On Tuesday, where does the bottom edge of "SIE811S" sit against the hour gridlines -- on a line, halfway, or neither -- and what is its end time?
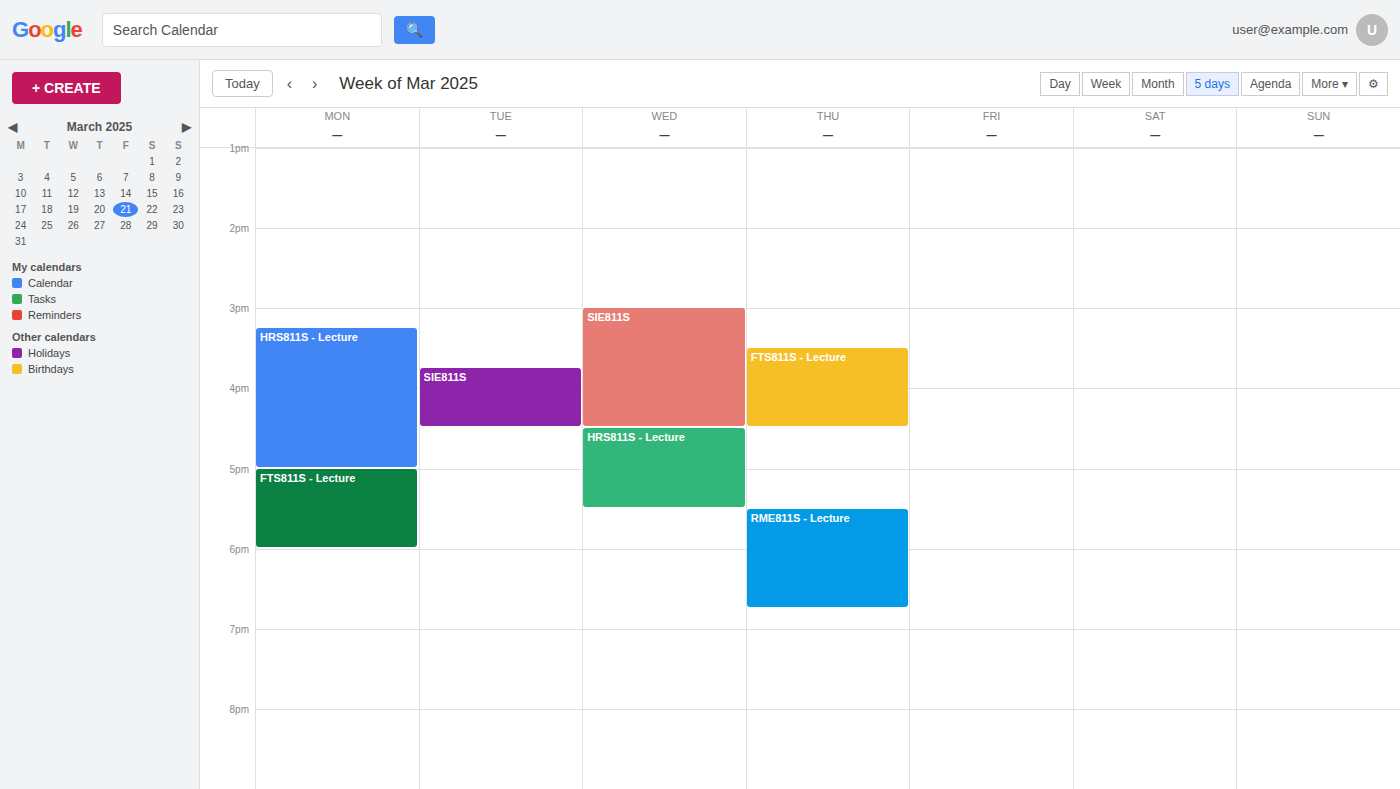
4:30 PM -- halfway between the 4 PM and 5 PM lines.